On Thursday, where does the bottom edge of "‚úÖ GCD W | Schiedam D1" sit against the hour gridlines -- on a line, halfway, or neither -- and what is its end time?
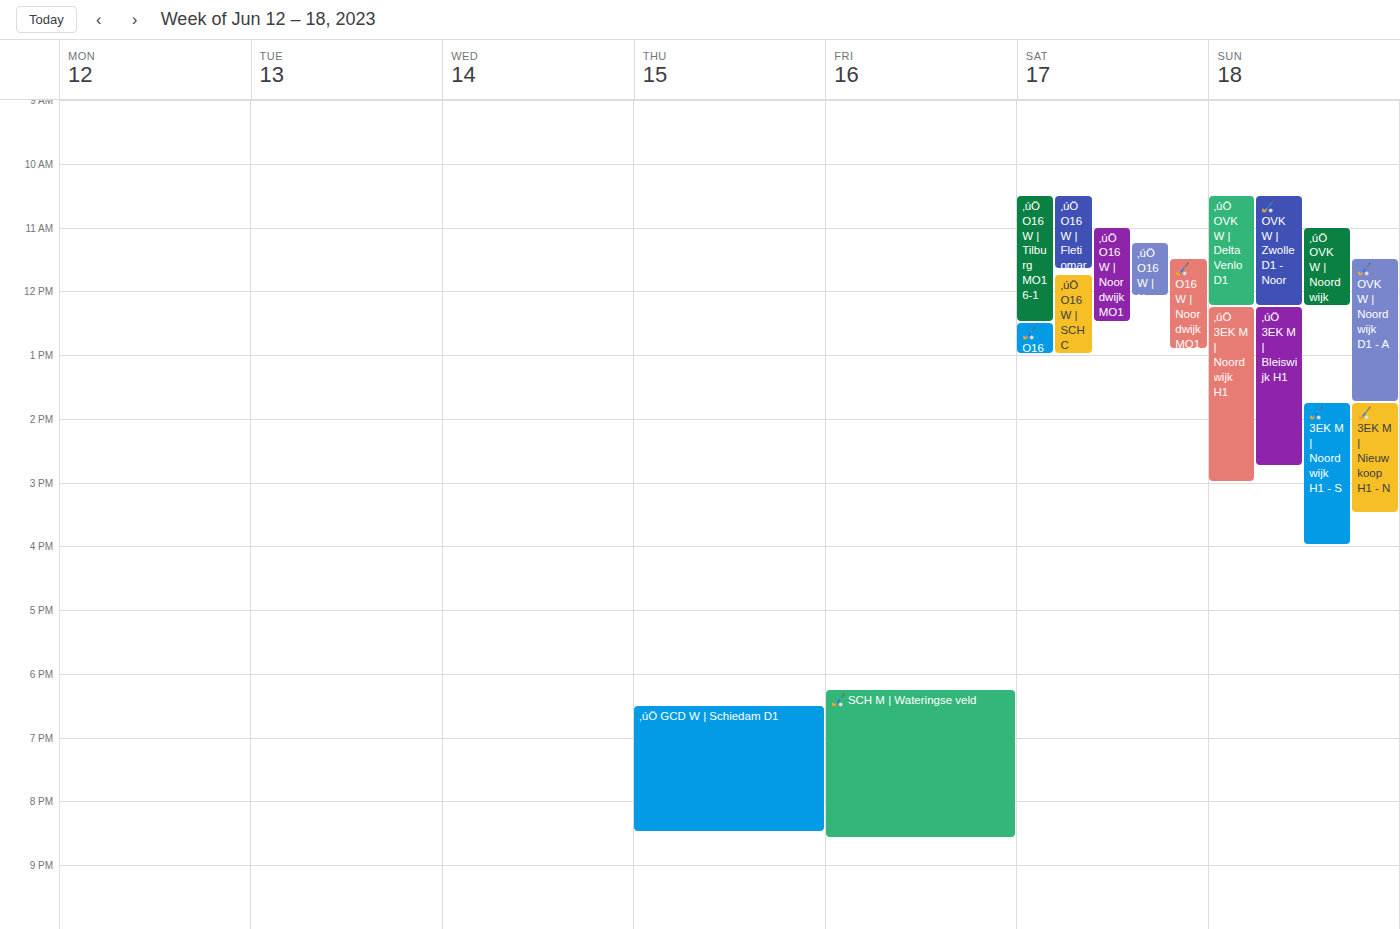
8:30 PM -- halfway between the 8 PM and 9 PM lines.